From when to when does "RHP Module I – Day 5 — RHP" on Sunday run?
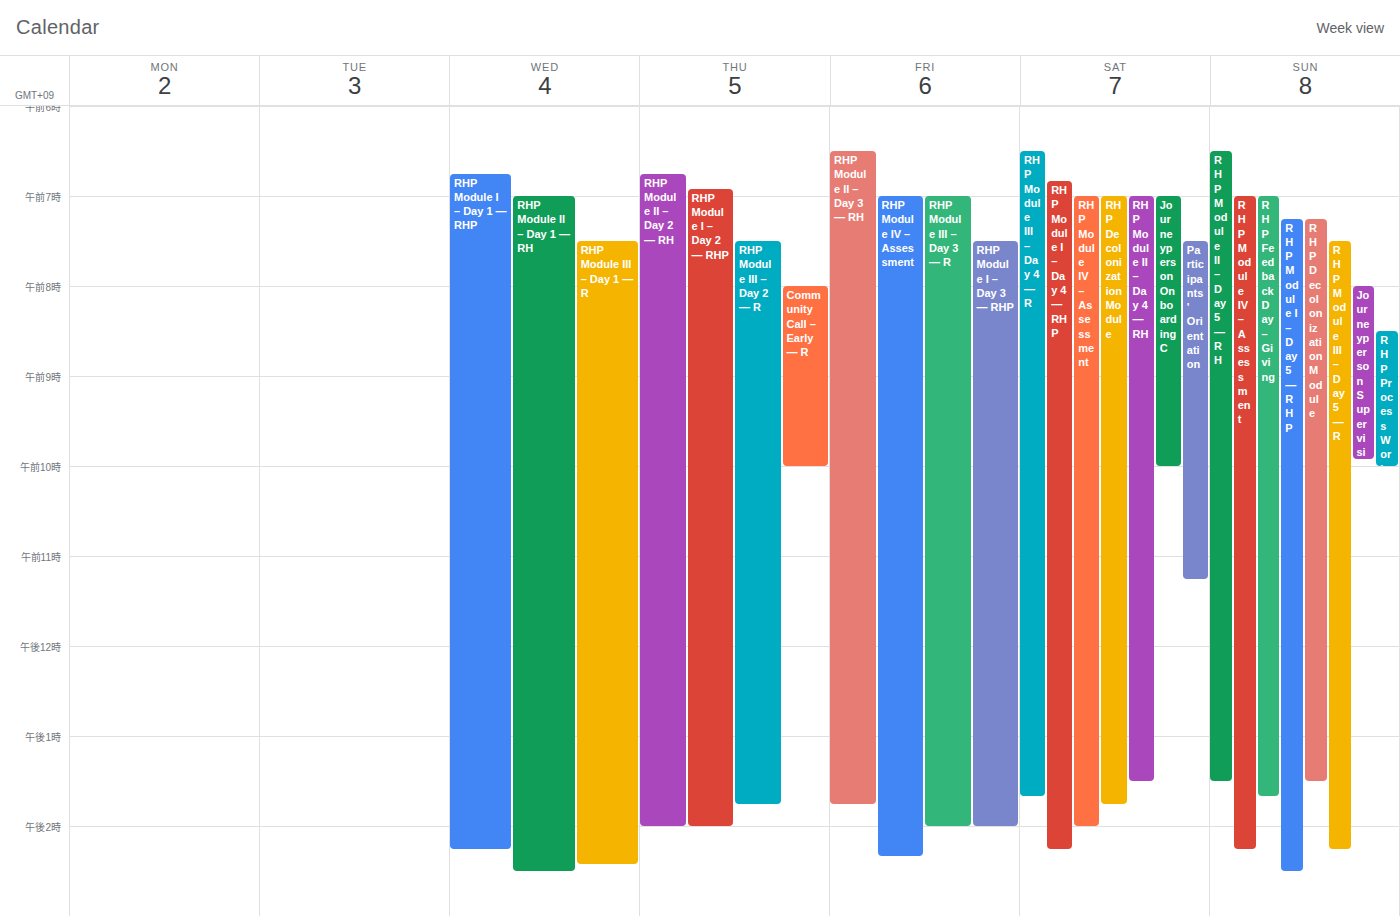
7:15 AM to 2:30 PM